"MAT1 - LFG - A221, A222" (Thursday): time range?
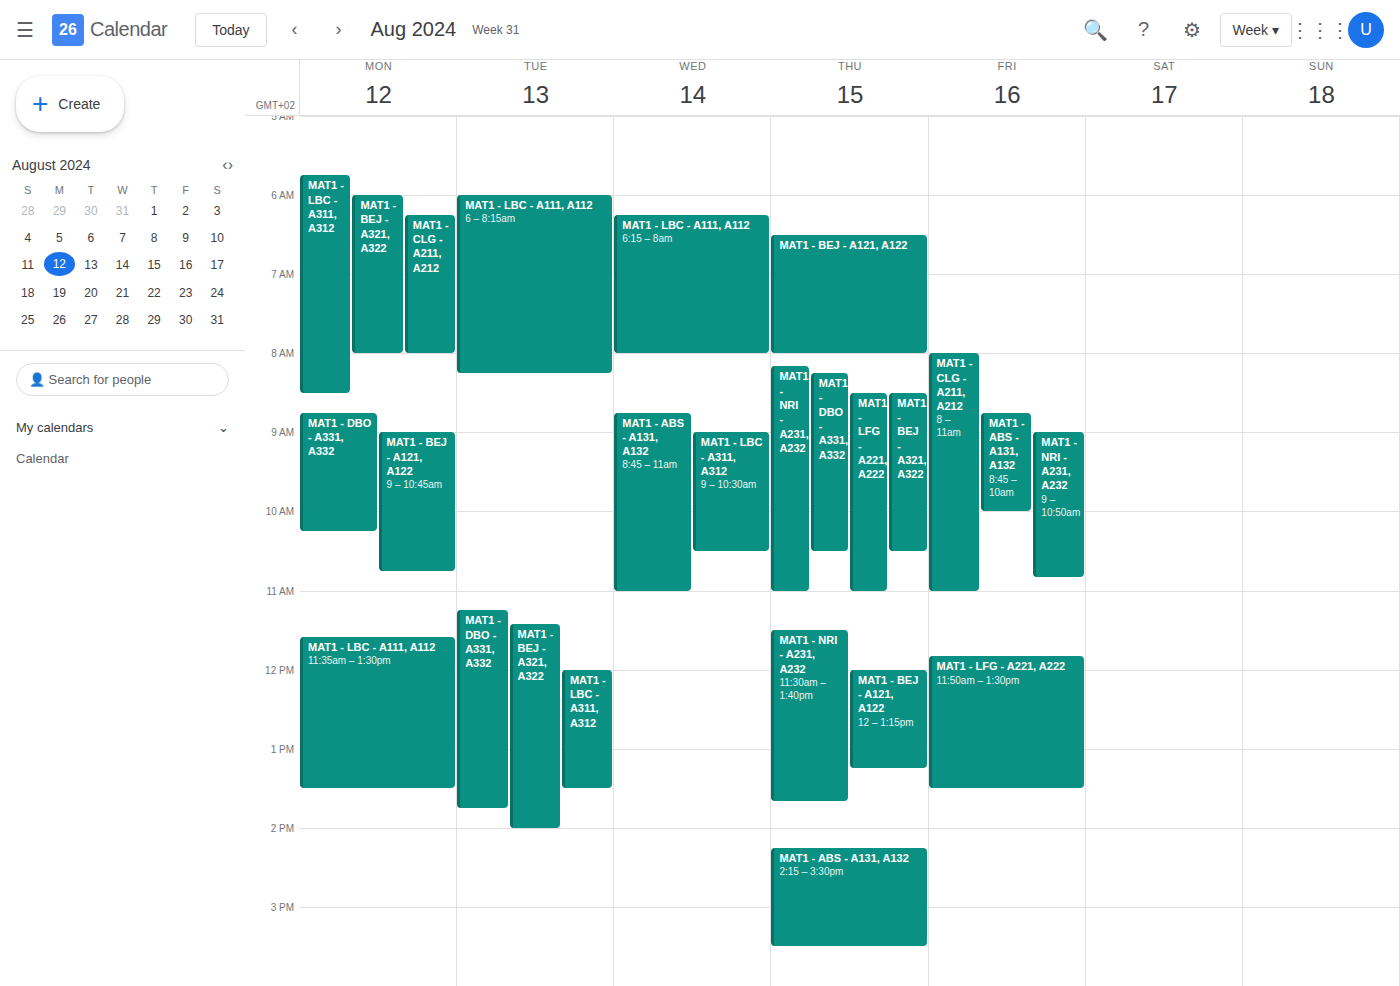
8:30 AM to 11:00 AM